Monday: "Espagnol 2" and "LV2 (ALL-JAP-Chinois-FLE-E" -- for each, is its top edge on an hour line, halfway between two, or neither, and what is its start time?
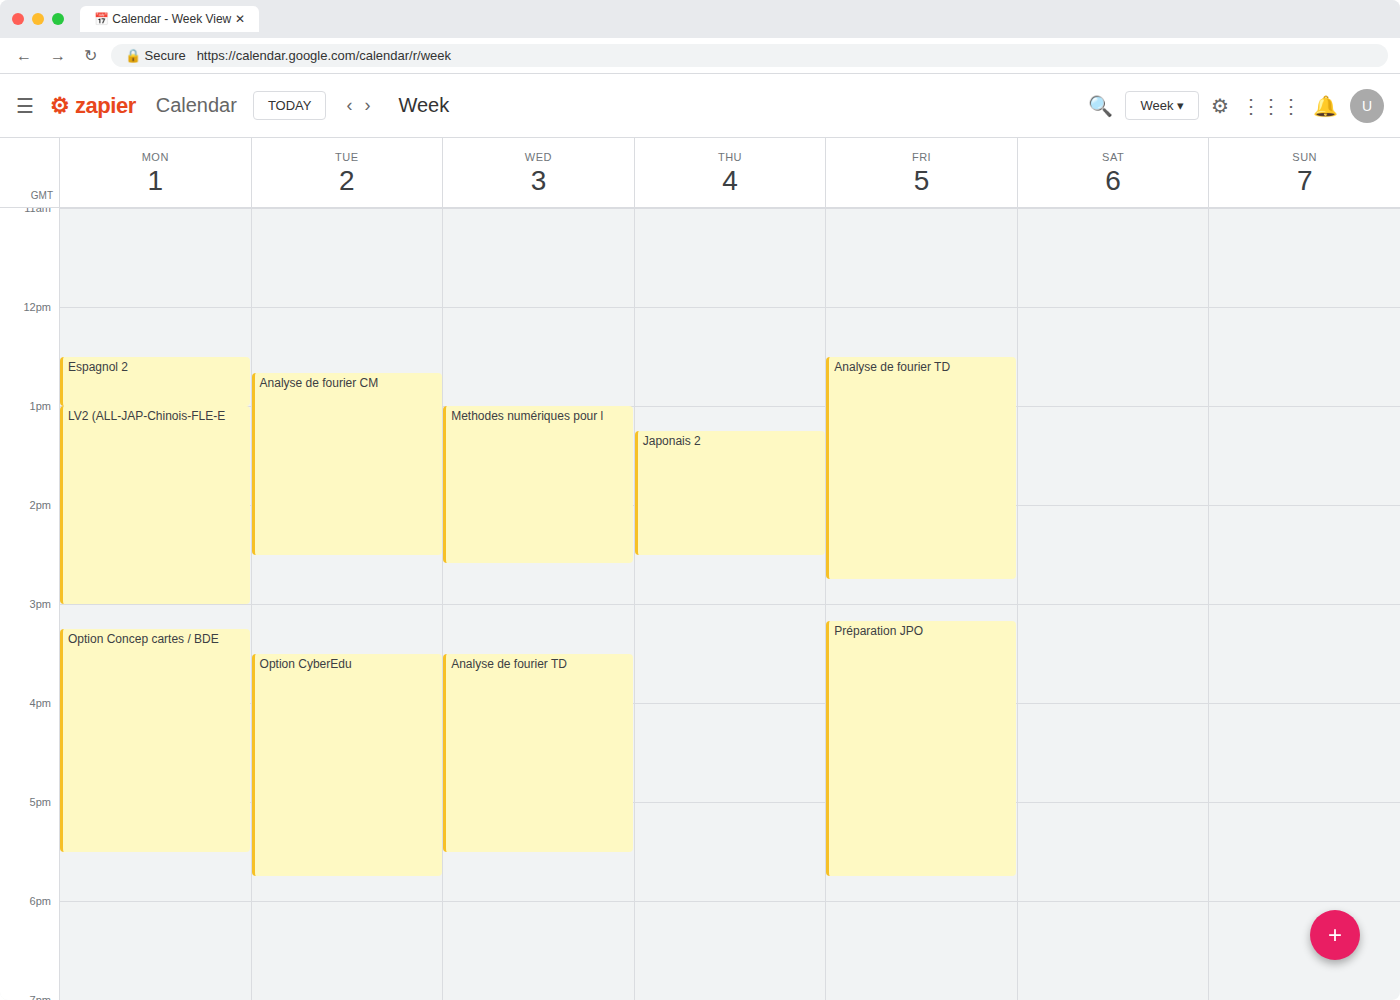
"Espagnol 2": 12:30, halfway between the 12:00 and 13:00 lines. "LV2 (ALL-JAP-Chinois-FLE-E": 13:00, exactly on the 13:00 line.